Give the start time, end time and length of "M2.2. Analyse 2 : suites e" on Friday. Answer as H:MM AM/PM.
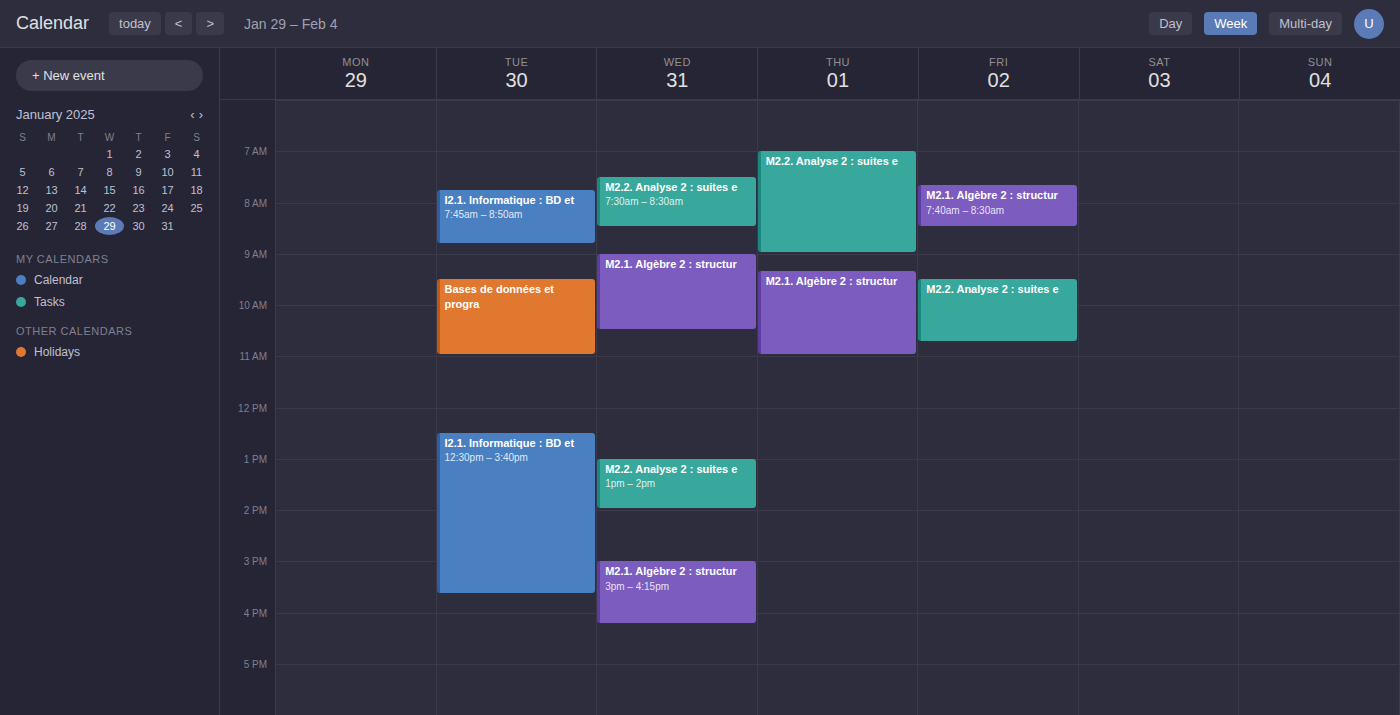
9:30 AM to 10:45 AM, 1 hour 15 minutes